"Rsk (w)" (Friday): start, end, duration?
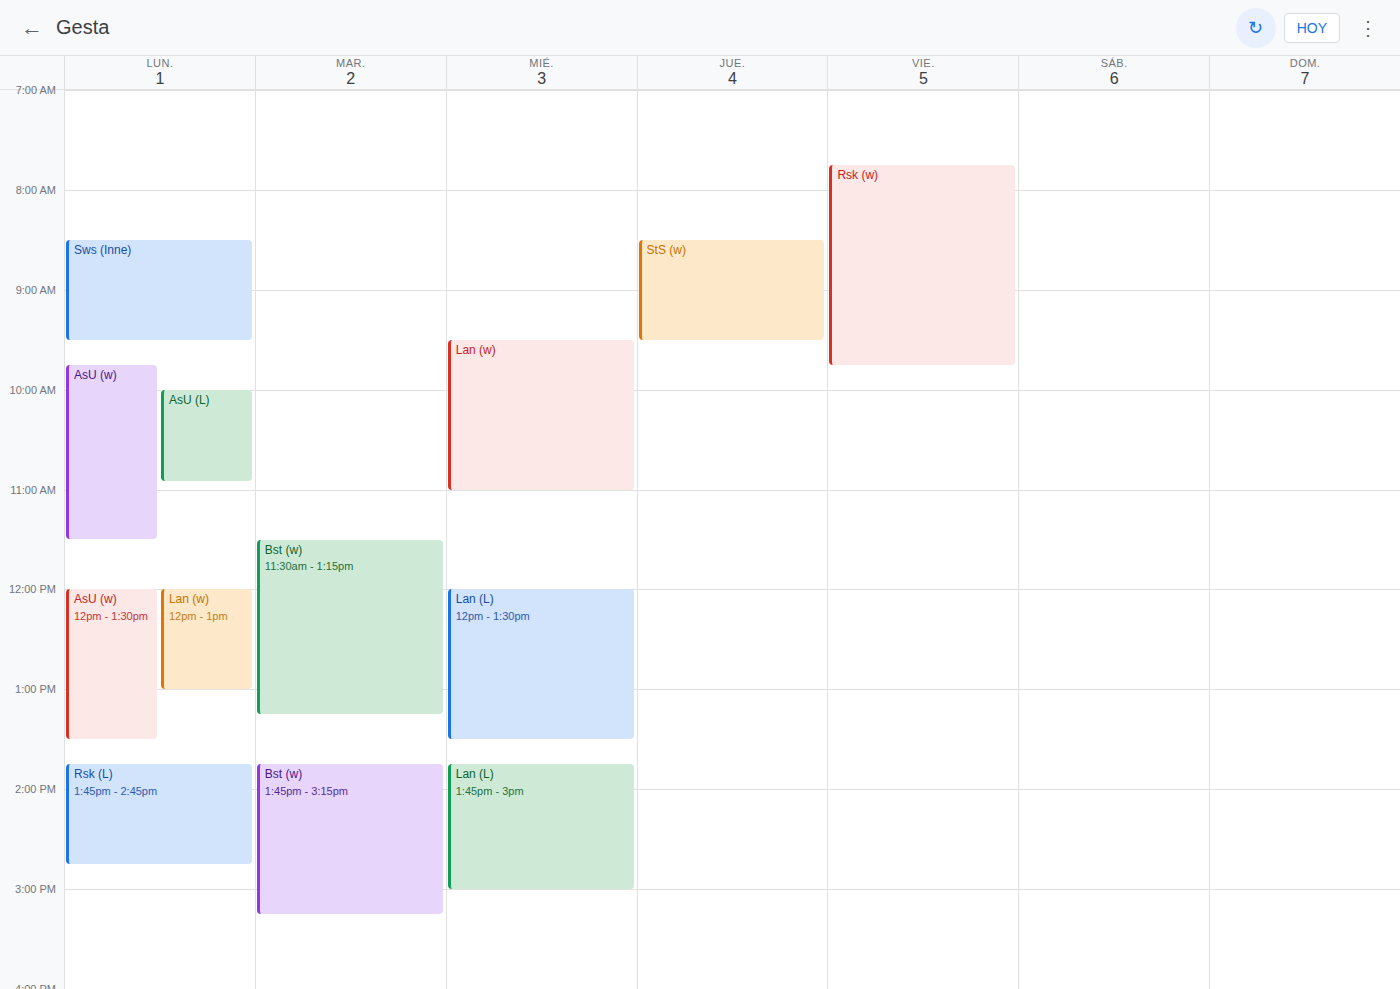
7:45 AM to 9:45 AM, 2 hours